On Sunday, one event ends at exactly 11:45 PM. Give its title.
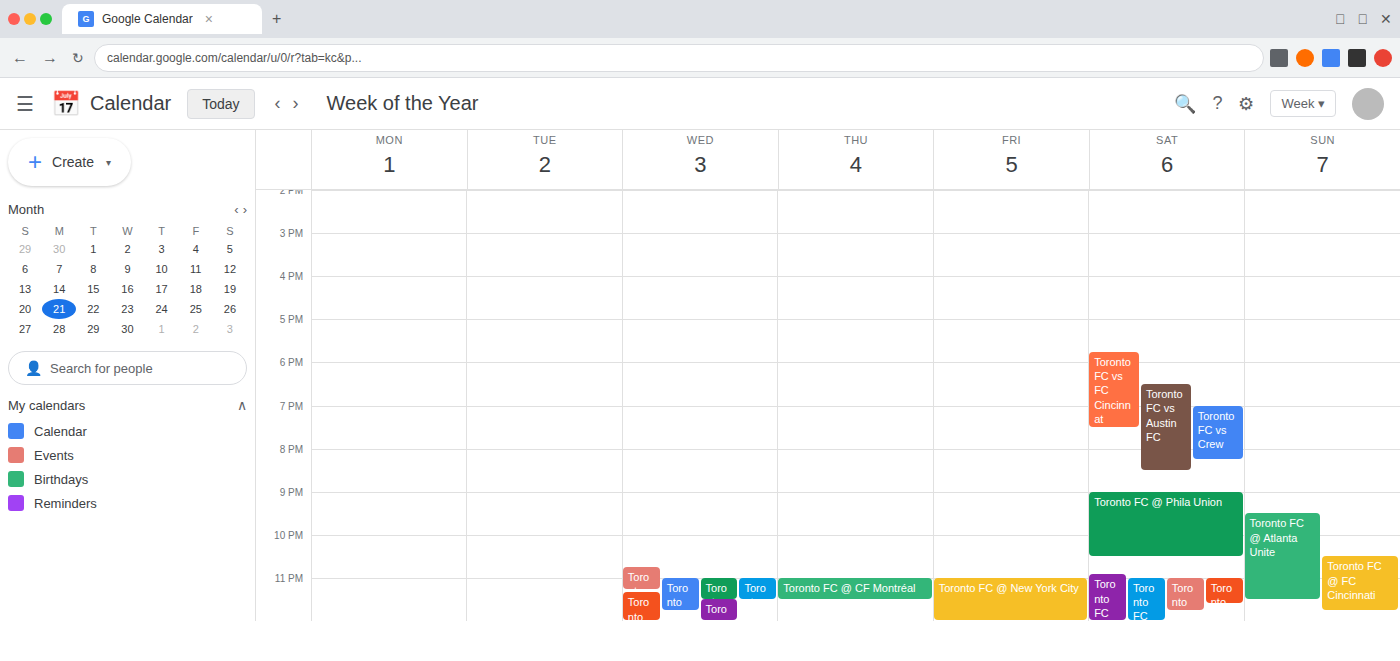
"Toronto FC @ FC Cincinnati"